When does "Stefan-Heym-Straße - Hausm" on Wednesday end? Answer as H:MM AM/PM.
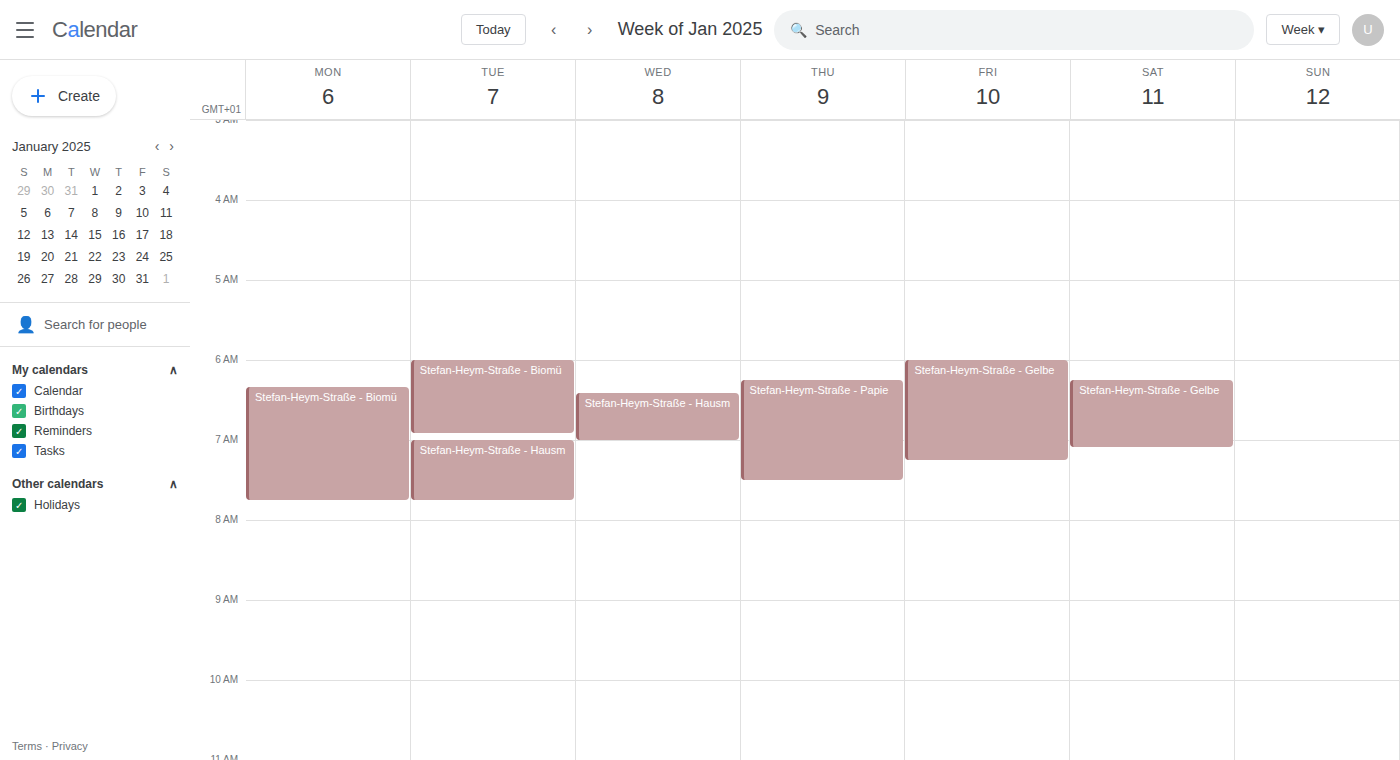
7:00 AM